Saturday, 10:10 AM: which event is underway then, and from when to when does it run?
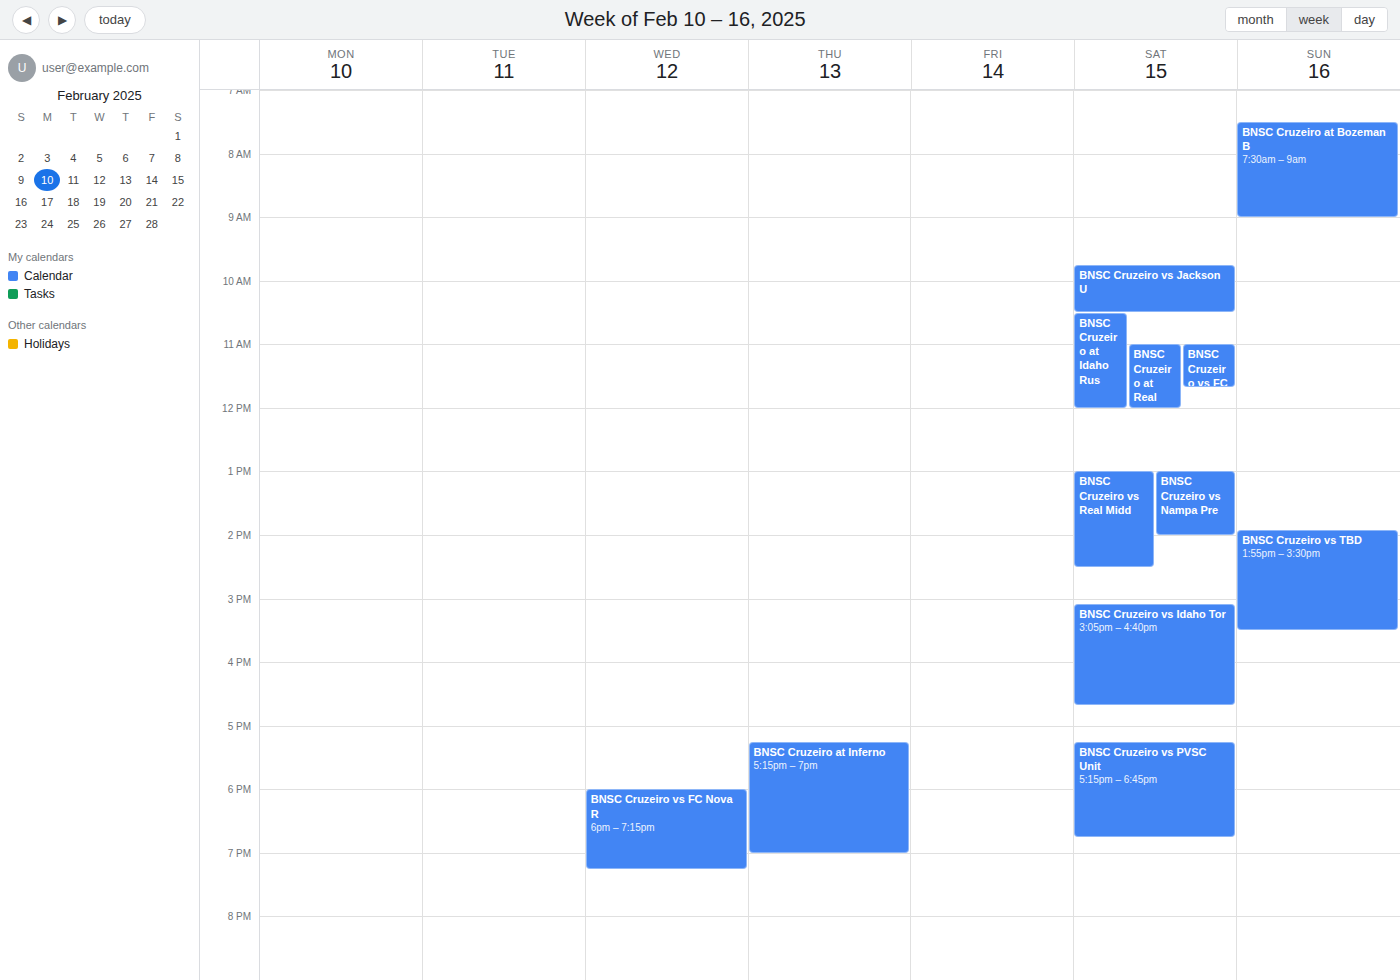
"BNSC Cruzeiro vs Jackson U", 9:45 AM to 10:30 AM